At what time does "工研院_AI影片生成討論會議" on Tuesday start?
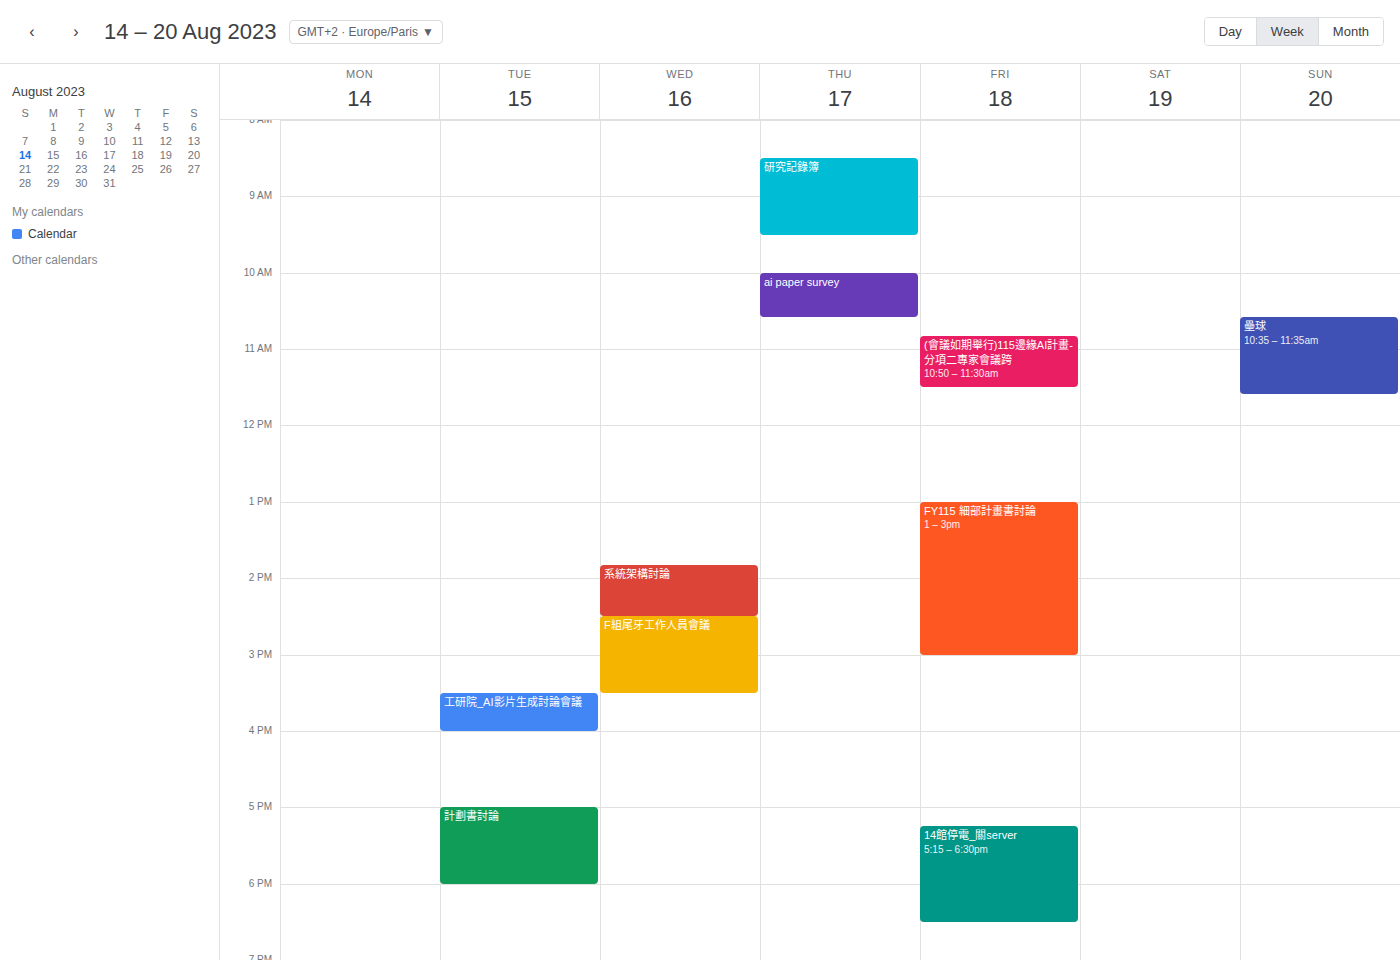
3:30 PM